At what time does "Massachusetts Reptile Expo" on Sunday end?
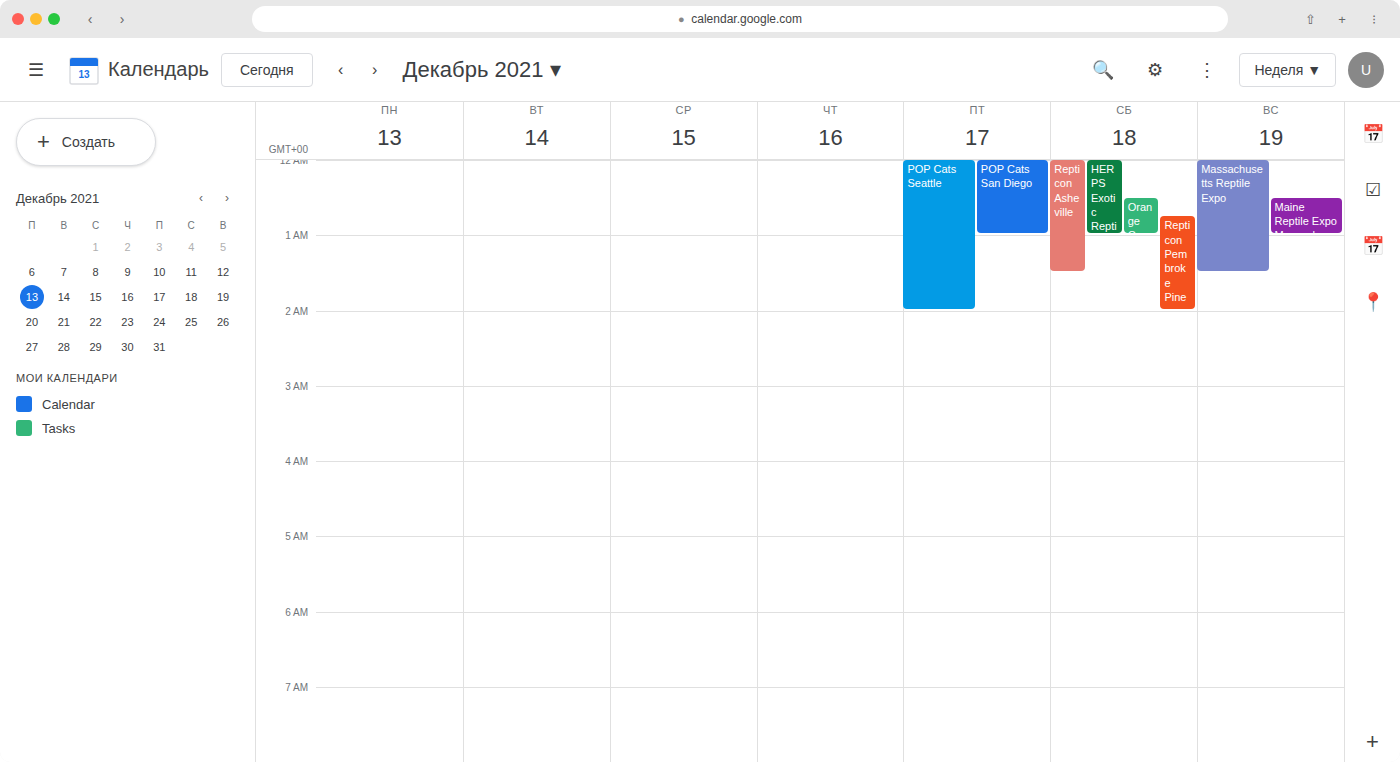
01:30